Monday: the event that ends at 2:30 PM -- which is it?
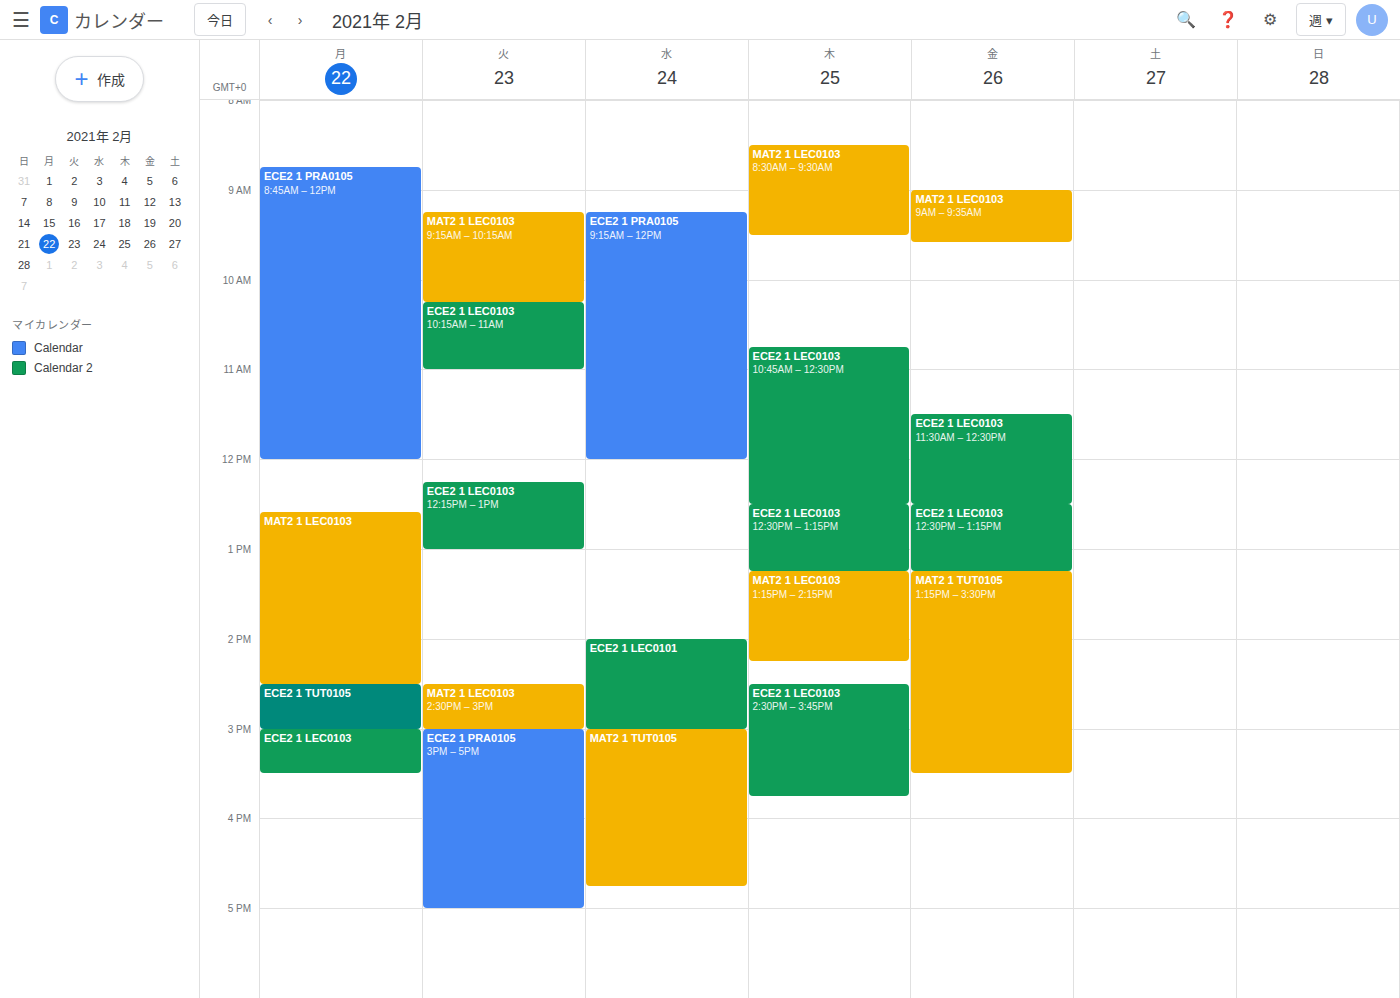
"MAT2 1 LEC0103"